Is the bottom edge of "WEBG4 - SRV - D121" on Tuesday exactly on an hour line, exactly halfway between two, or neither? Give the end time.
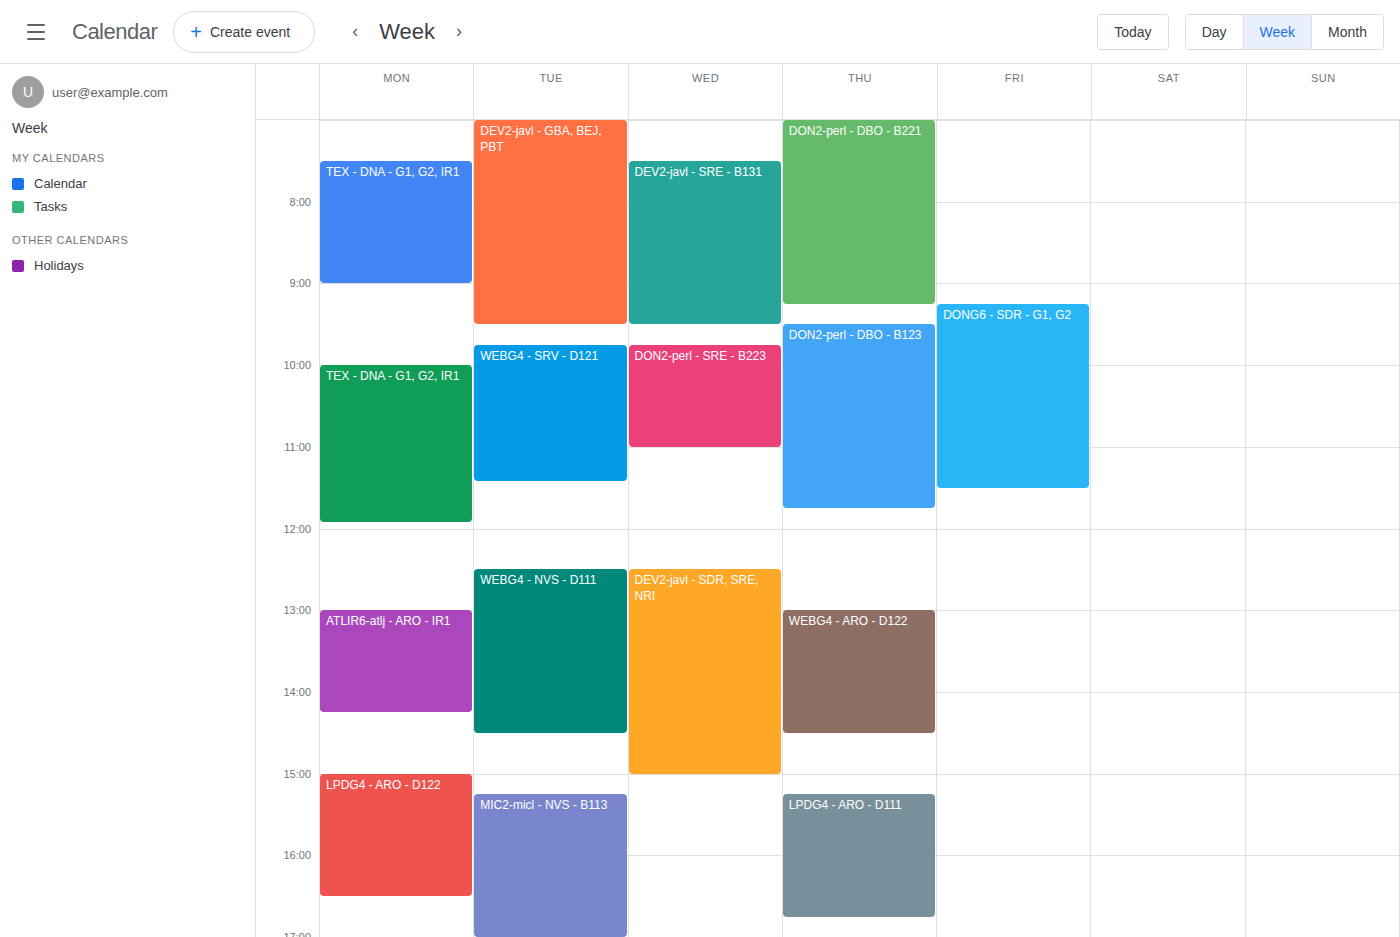
11:25 AM -- neither: 25 minutes below the 11 AM line and 35 minutes above the 12 PM line.